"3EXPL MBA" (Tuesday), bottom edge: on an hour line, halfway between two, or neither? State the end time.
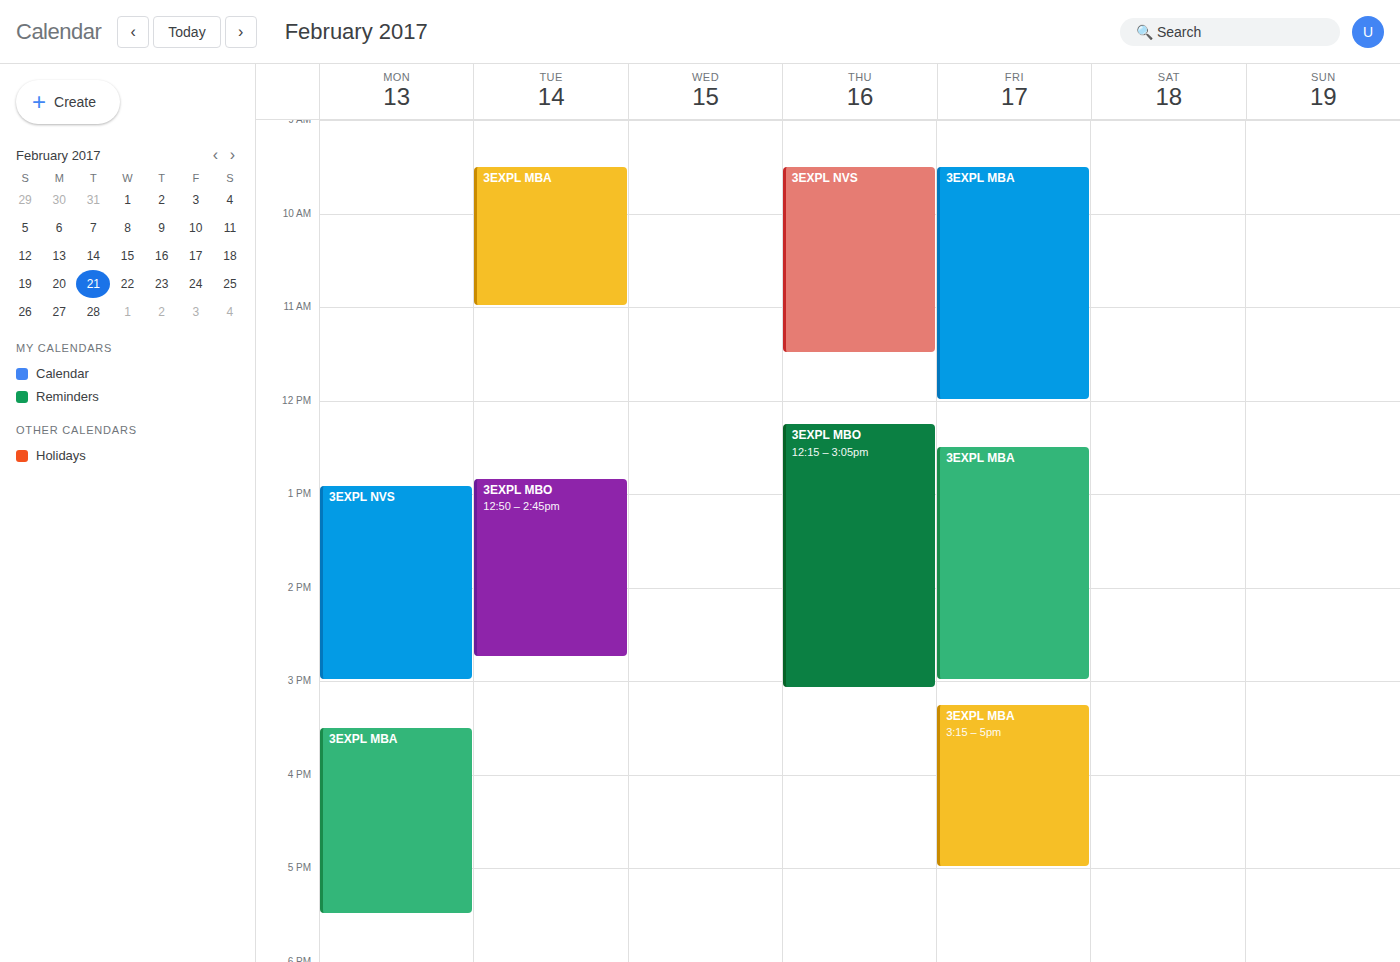
11:00 AM -- exactly on the 11 AM line.